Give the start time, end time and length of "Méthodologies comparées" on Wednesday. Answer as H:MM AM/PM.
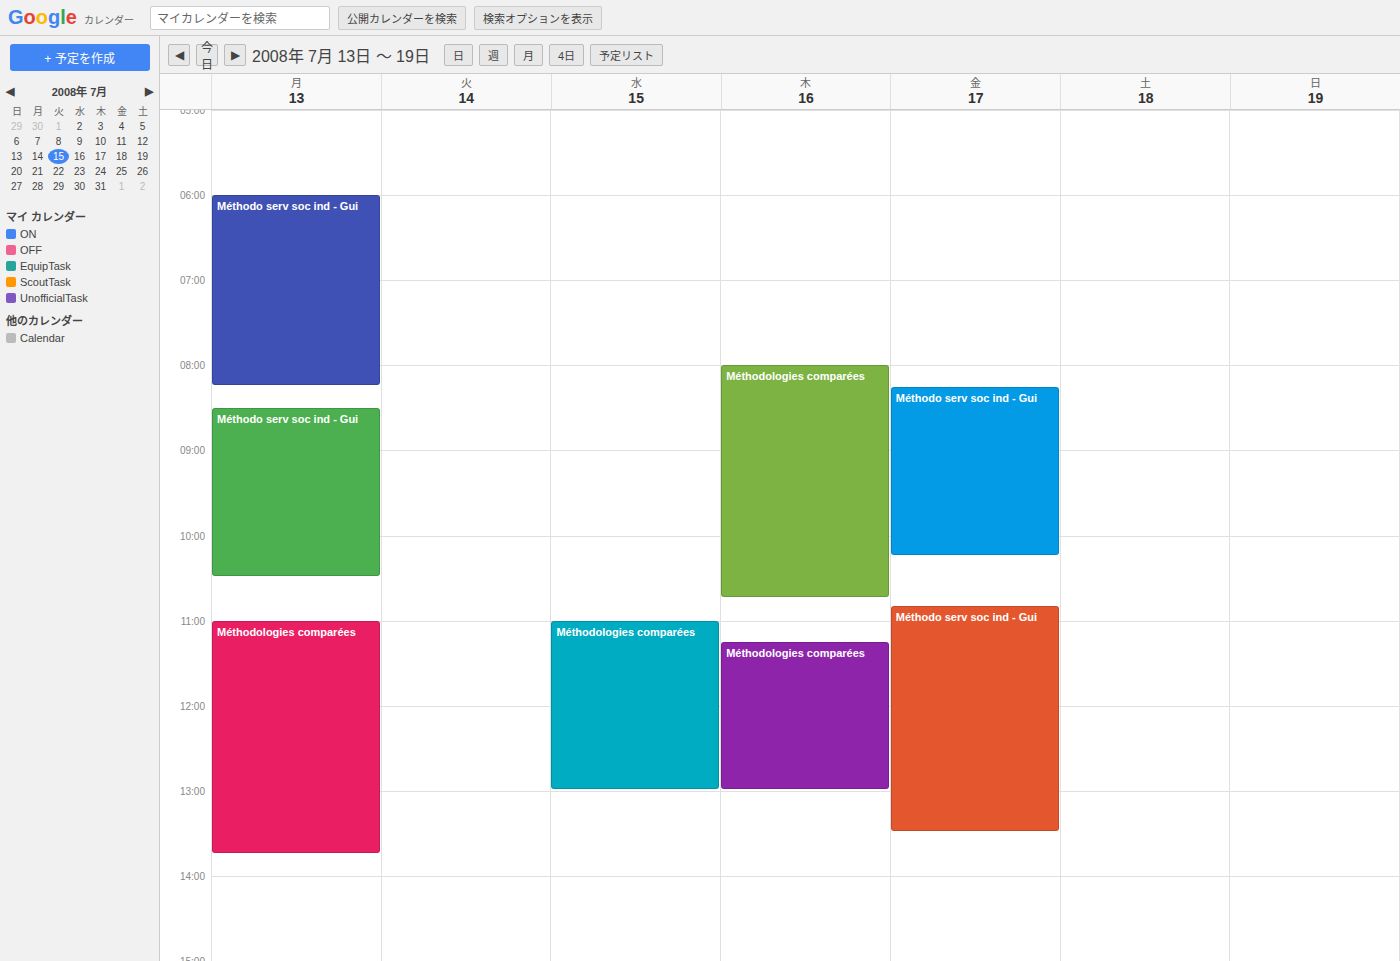
11:00 AM to 1:00 PM, 2 hours